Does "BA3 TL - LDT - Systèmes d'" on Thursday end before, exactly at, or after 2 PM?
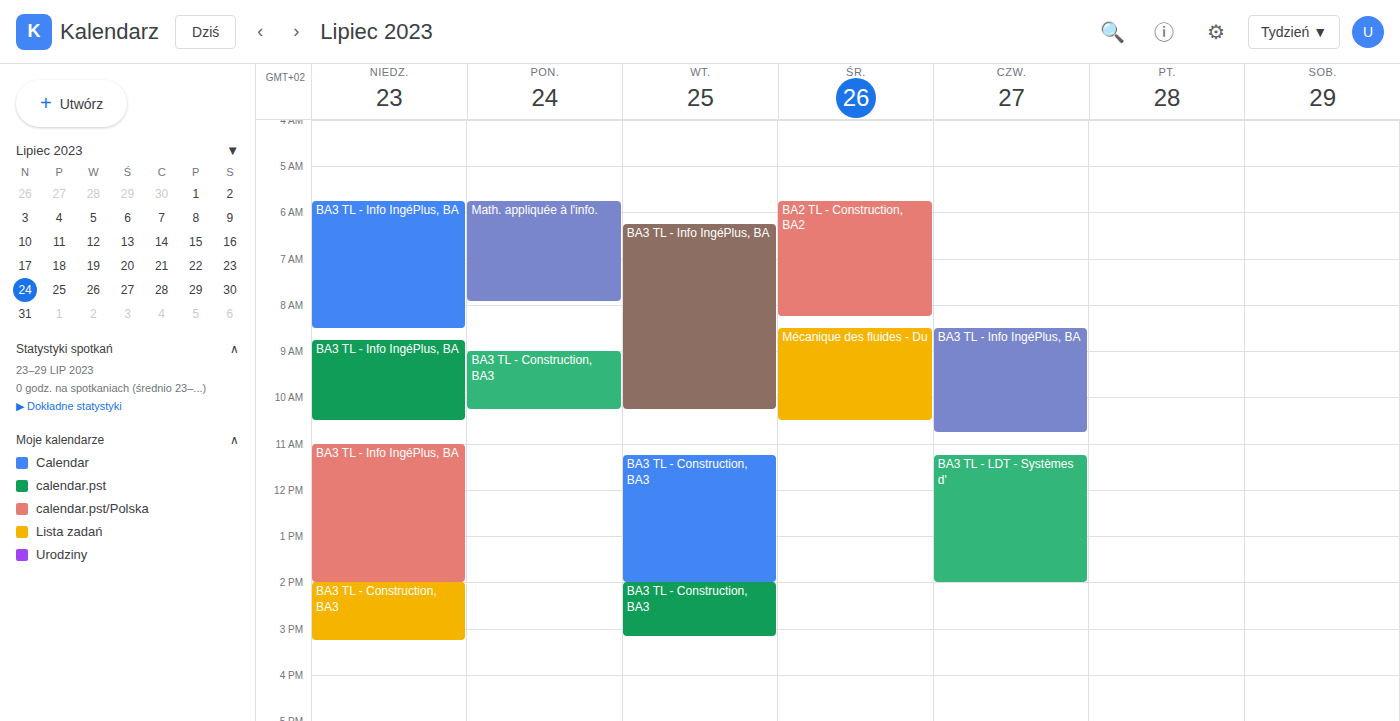
2:00 PM -- exactly at 2 PM, on the 2 PM line.